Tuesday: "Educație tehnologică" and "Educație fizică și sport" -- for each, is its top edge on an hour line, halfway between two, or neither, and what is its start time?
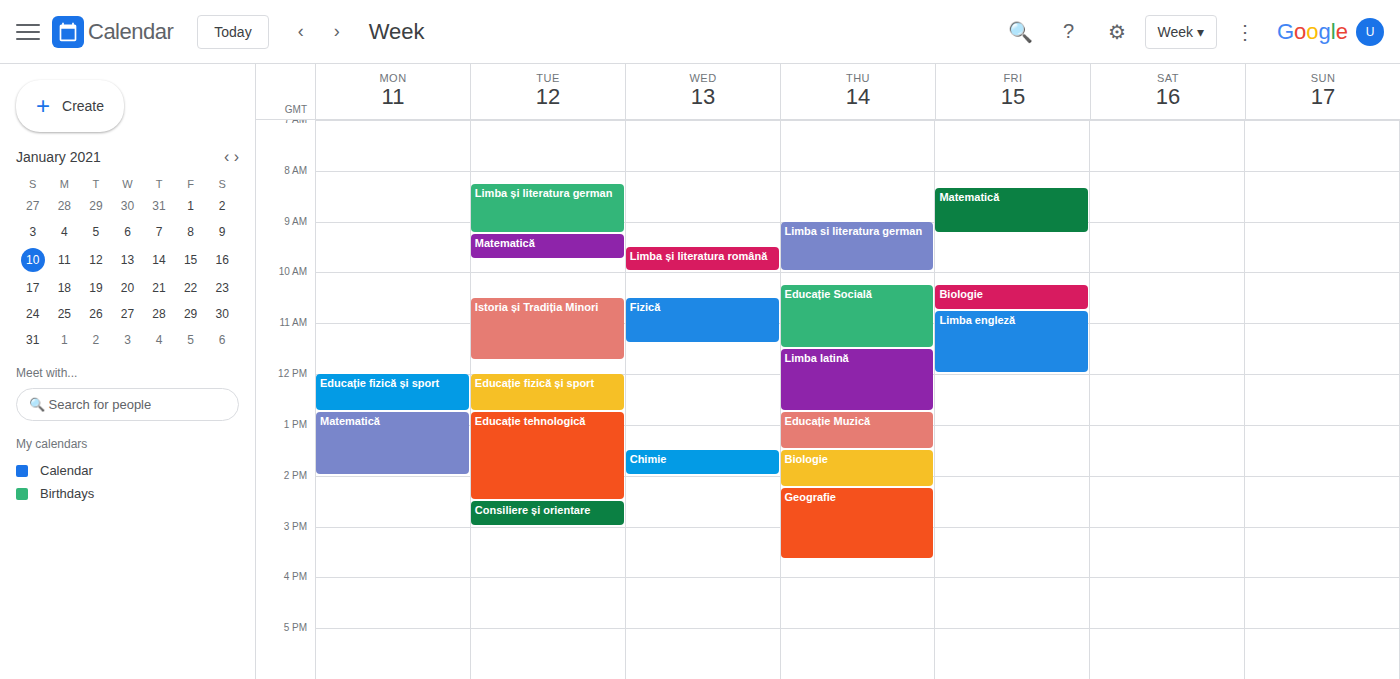
"Educație tehnologică": 12:45 PM, neither: three quarters of the way from the 12 PM line to the 1 PM line. "Educație fizică și sport": 12:00 PM, exactly on the 12 PM line.